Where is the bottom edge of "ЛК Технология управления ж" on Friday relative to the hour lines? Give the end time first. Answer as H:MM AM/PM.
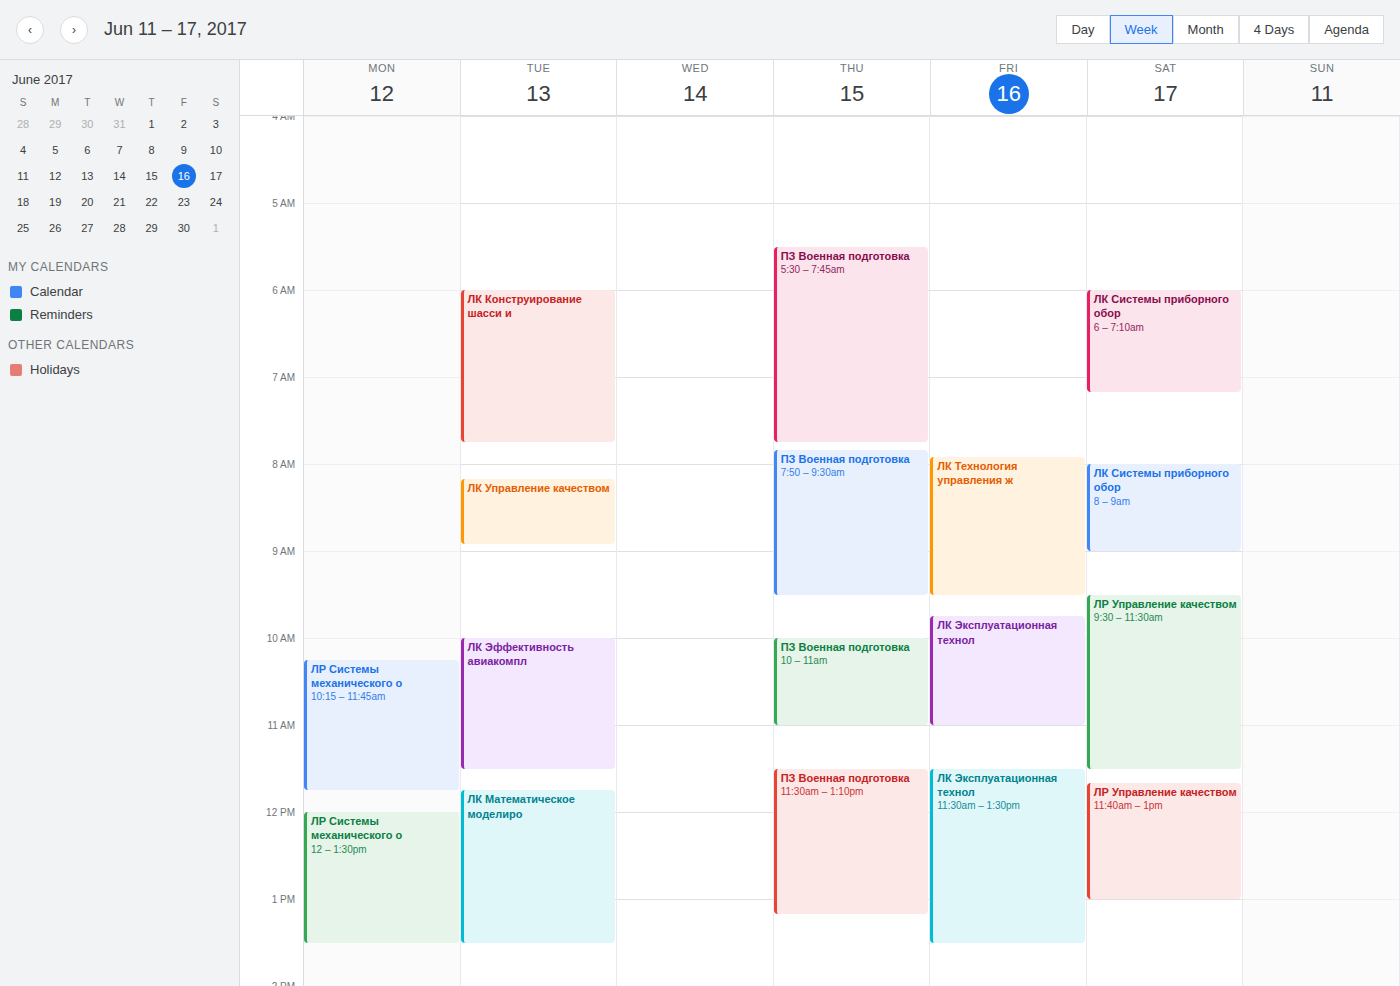
9:30 AM -- halfway between the 9 AM and 10 AM lines.